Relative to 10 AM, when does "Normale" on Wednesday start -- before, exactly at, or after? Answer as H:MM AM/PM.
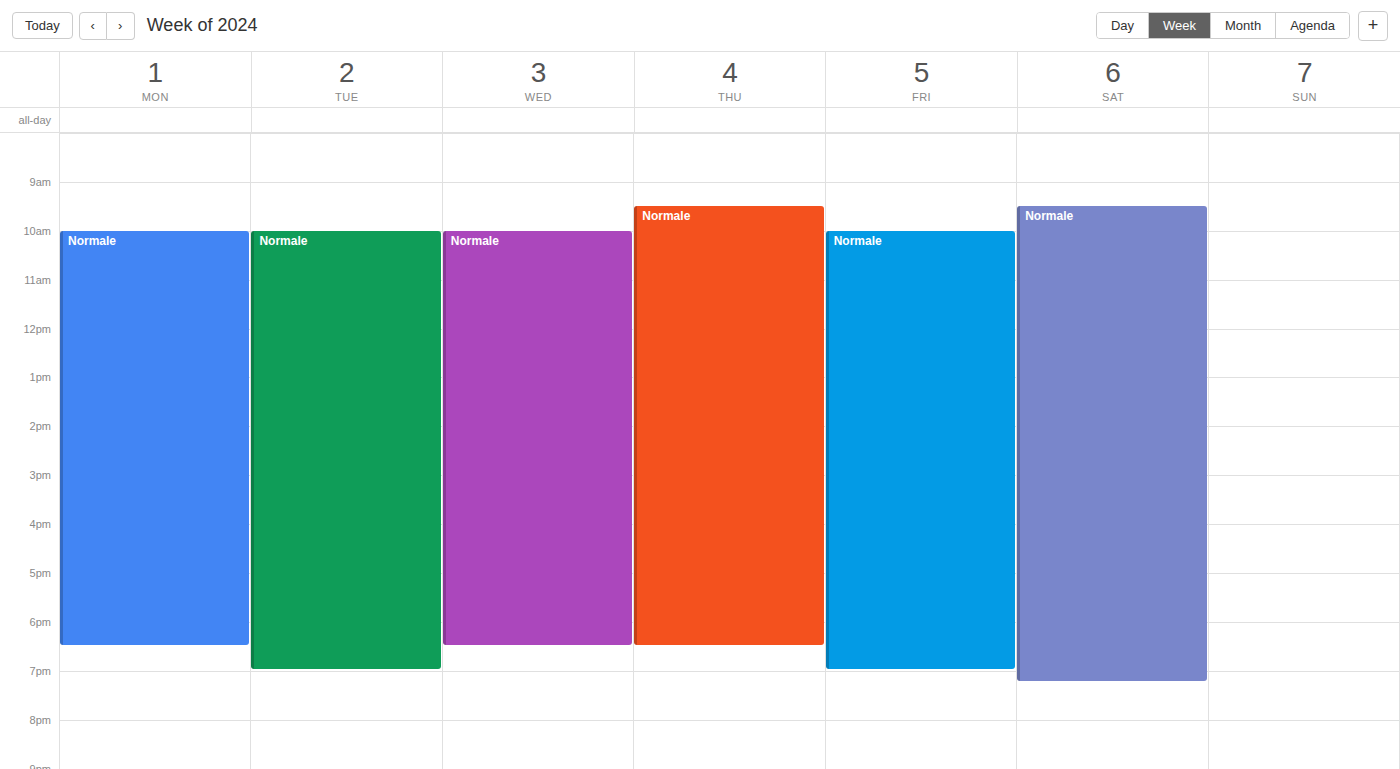
10:00 AM -- exactly at 10 AM, on the 10 AM line.